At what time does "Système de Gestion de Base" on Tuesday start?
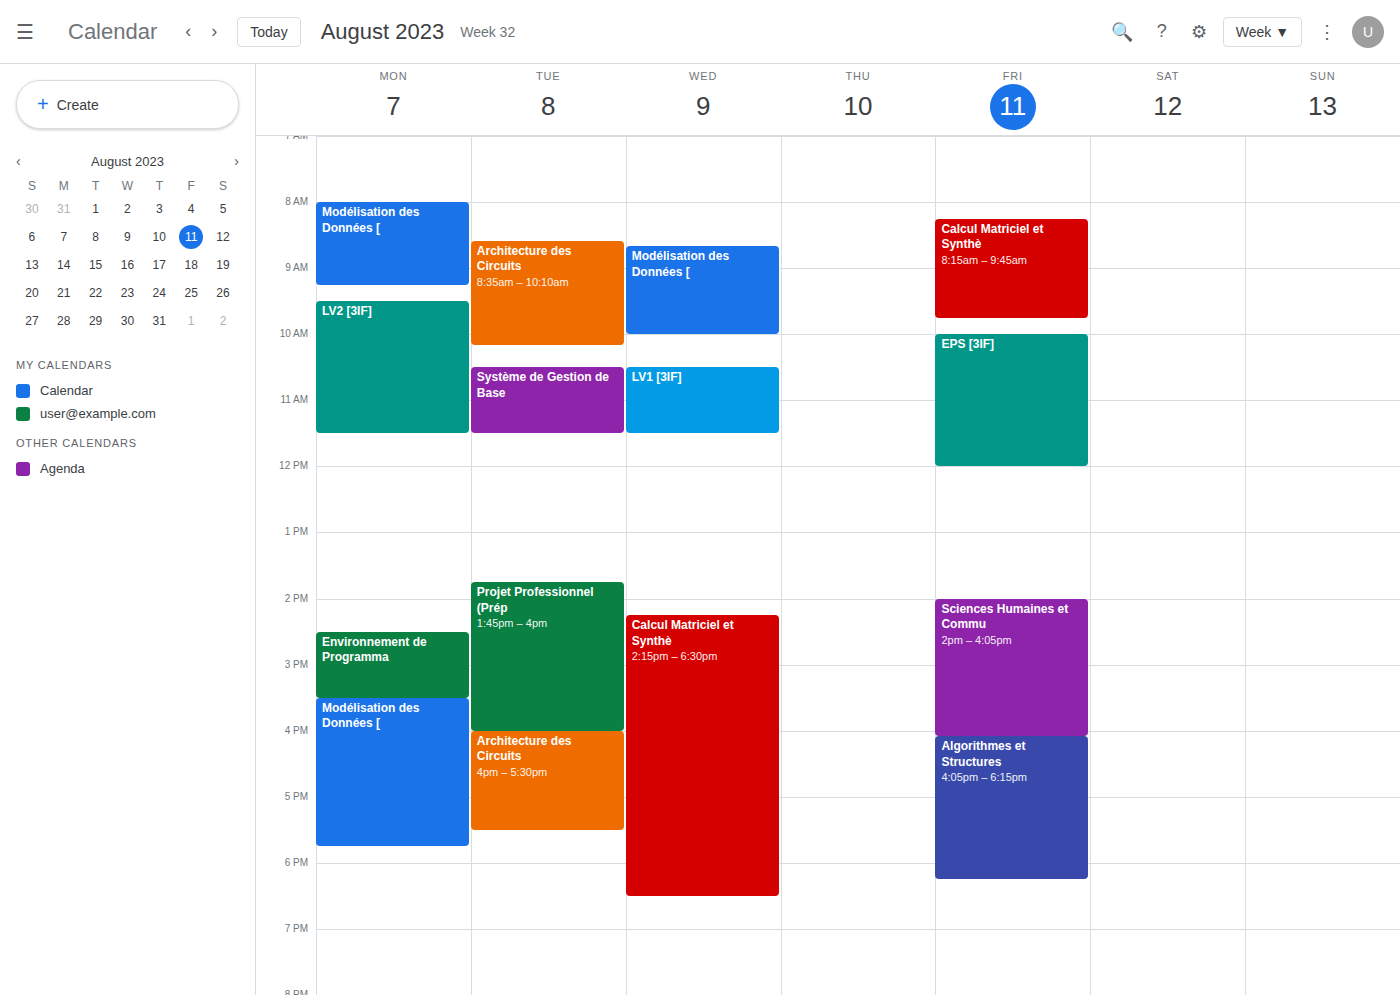
10:30 AM